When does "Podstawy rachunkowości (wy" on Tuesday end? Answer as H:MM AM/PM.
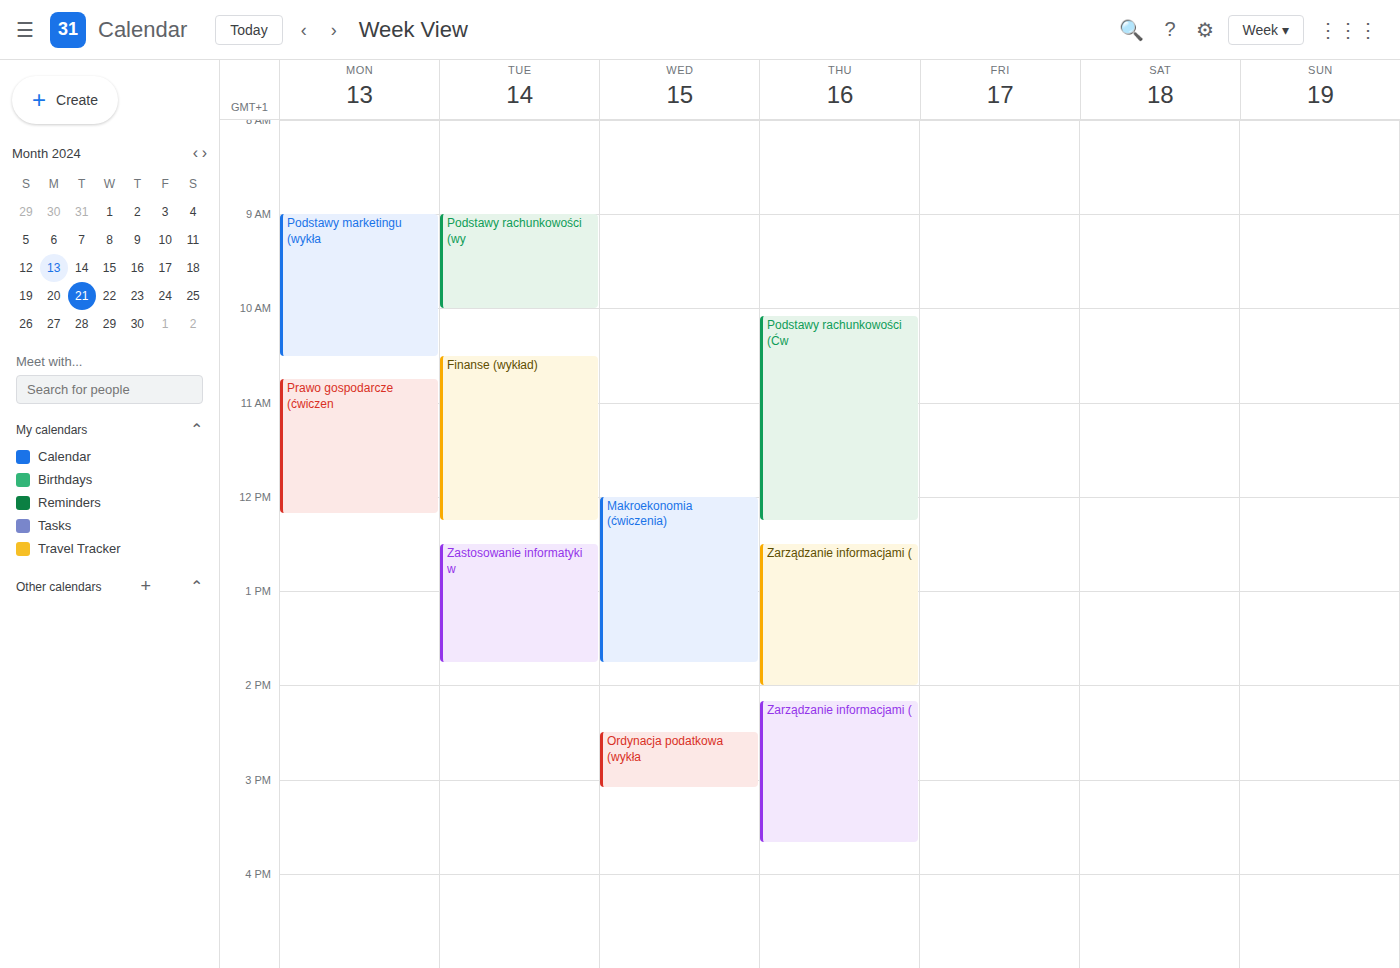
10:00 AM